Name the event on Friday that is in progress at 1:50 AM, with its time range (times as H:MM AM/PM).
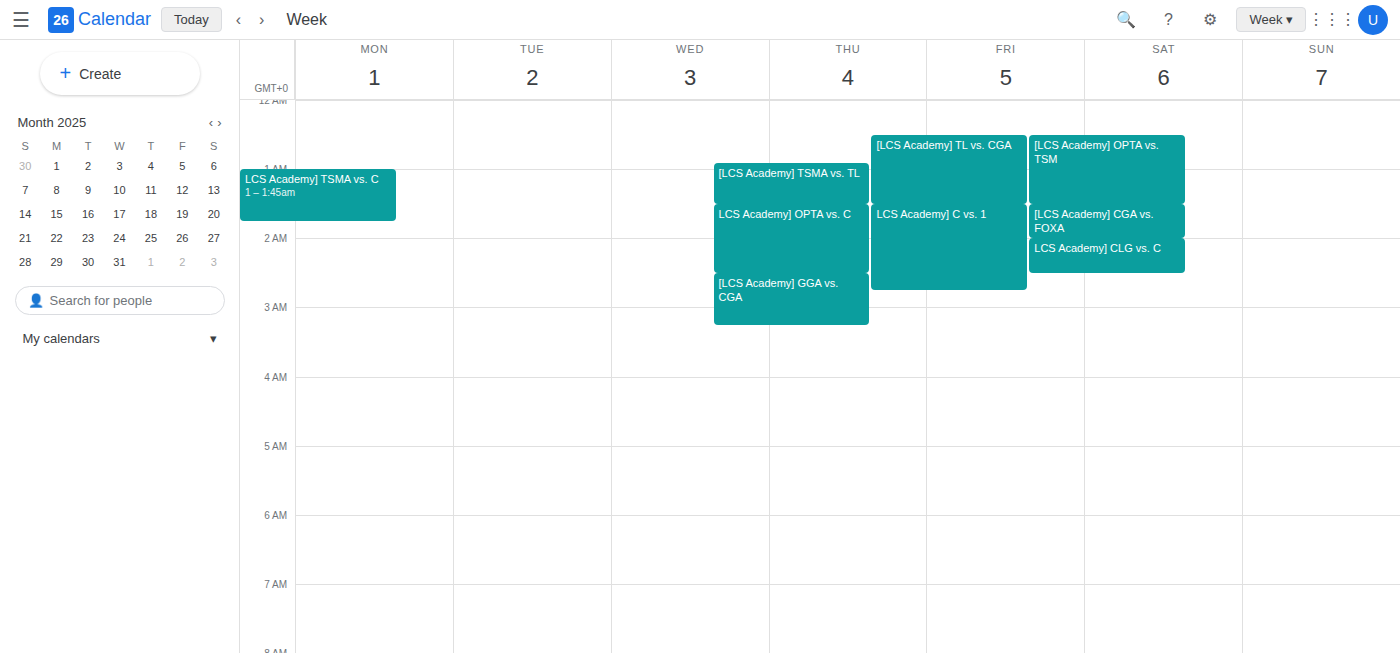
"LCS Academy] C vs. 1", 1:30 AM to 2:45 AM